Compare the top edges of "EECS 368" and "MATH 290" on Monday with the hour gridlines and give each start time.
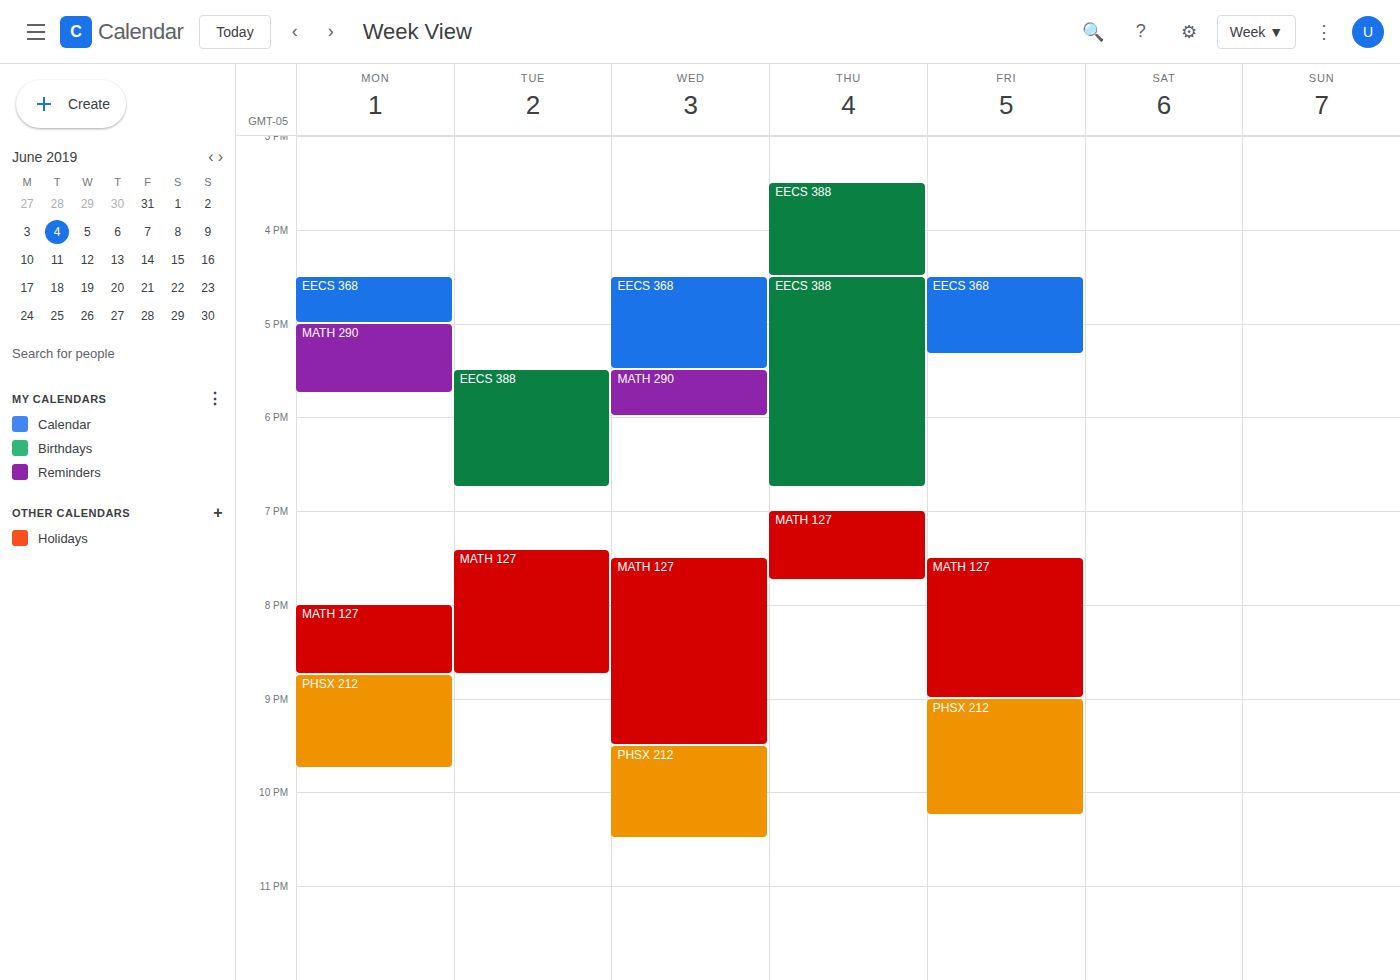
"EECS 368": 4:30 PM, halfway between the 4 PM and 5 PM lines. "MATH 290": 5:00 PM, exactly on the 5 PM line.